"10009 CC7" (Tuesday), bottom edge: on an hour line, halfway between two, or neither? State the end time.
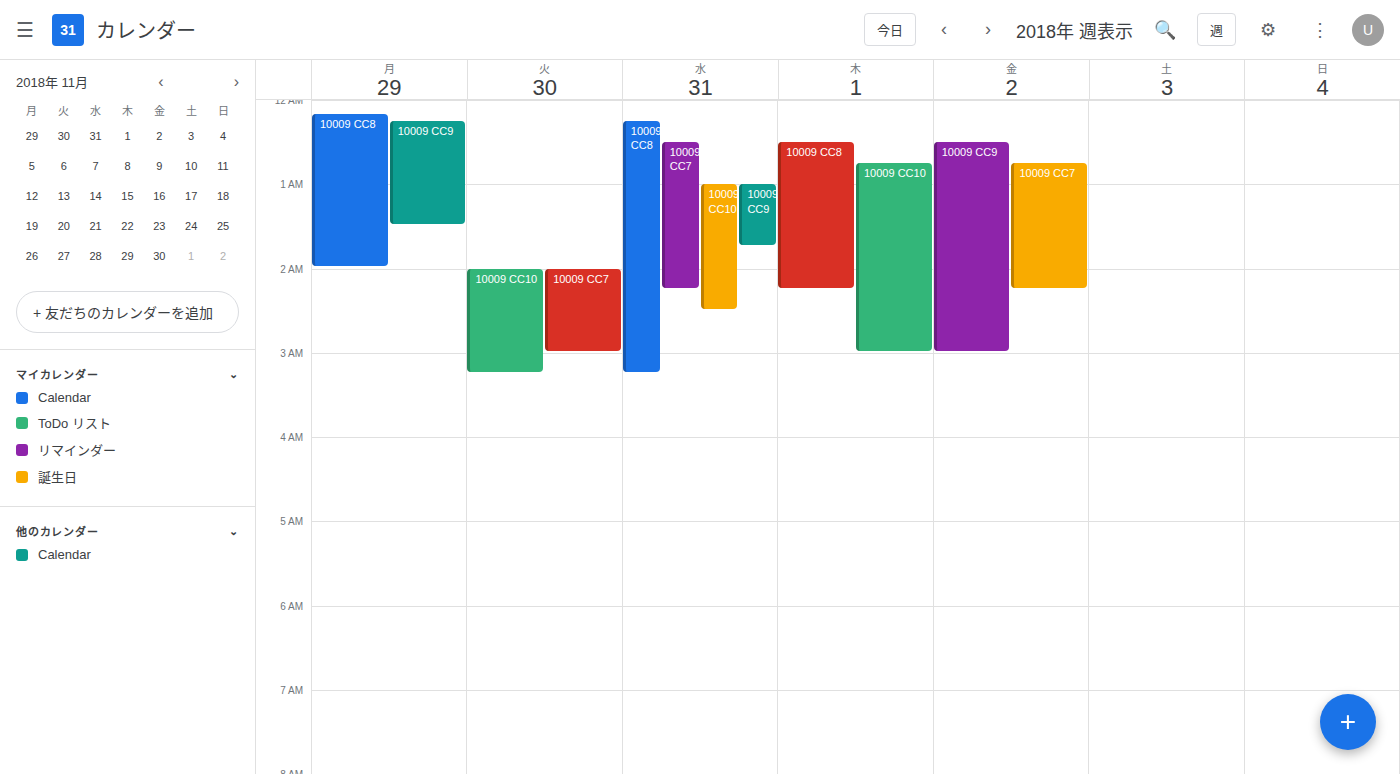
3:00 AM -- exactly on the 3 AM line.